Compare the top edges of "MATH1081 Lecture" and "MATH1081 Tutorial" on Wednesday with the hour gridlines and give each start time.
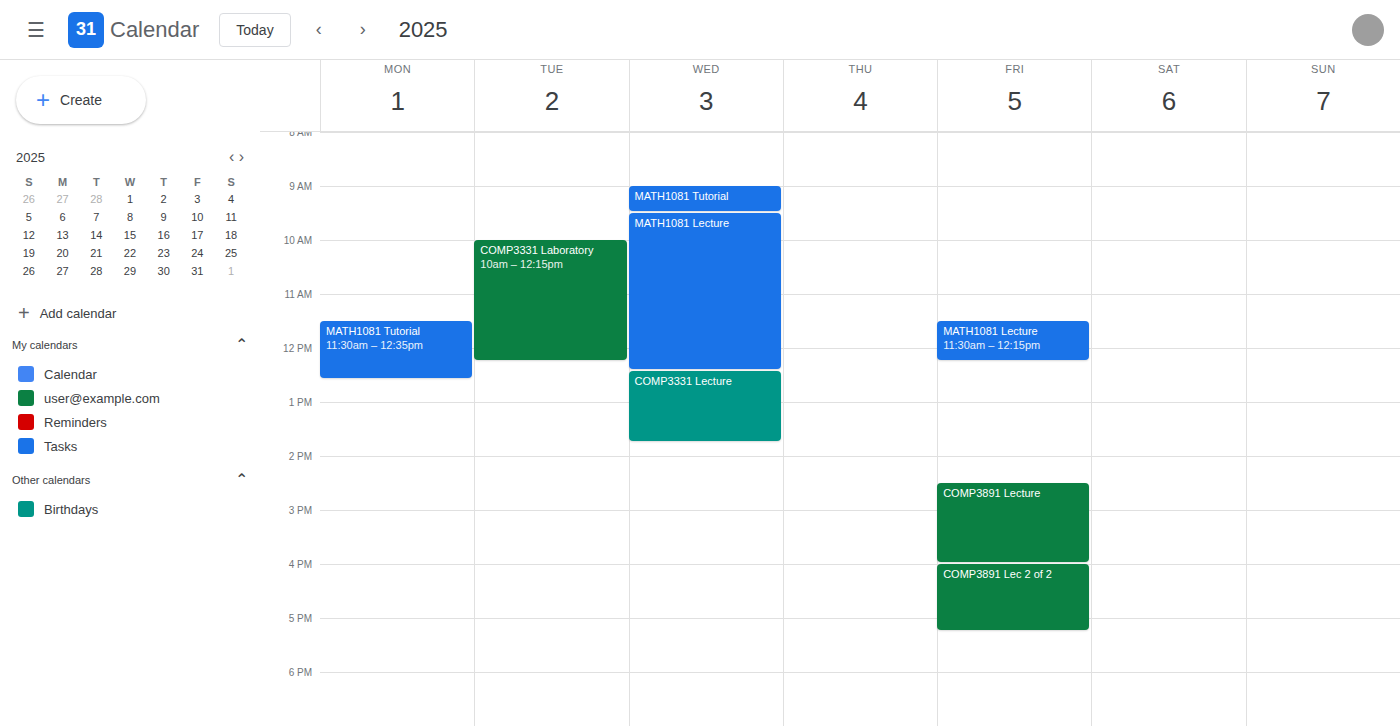
"MATH1081 Lecture": 9:30 AM, halfway between the 9 AM and 10 AM lines. "MATH1081 Tutorial": 9:00 AM, exactly on the 9 AM line.